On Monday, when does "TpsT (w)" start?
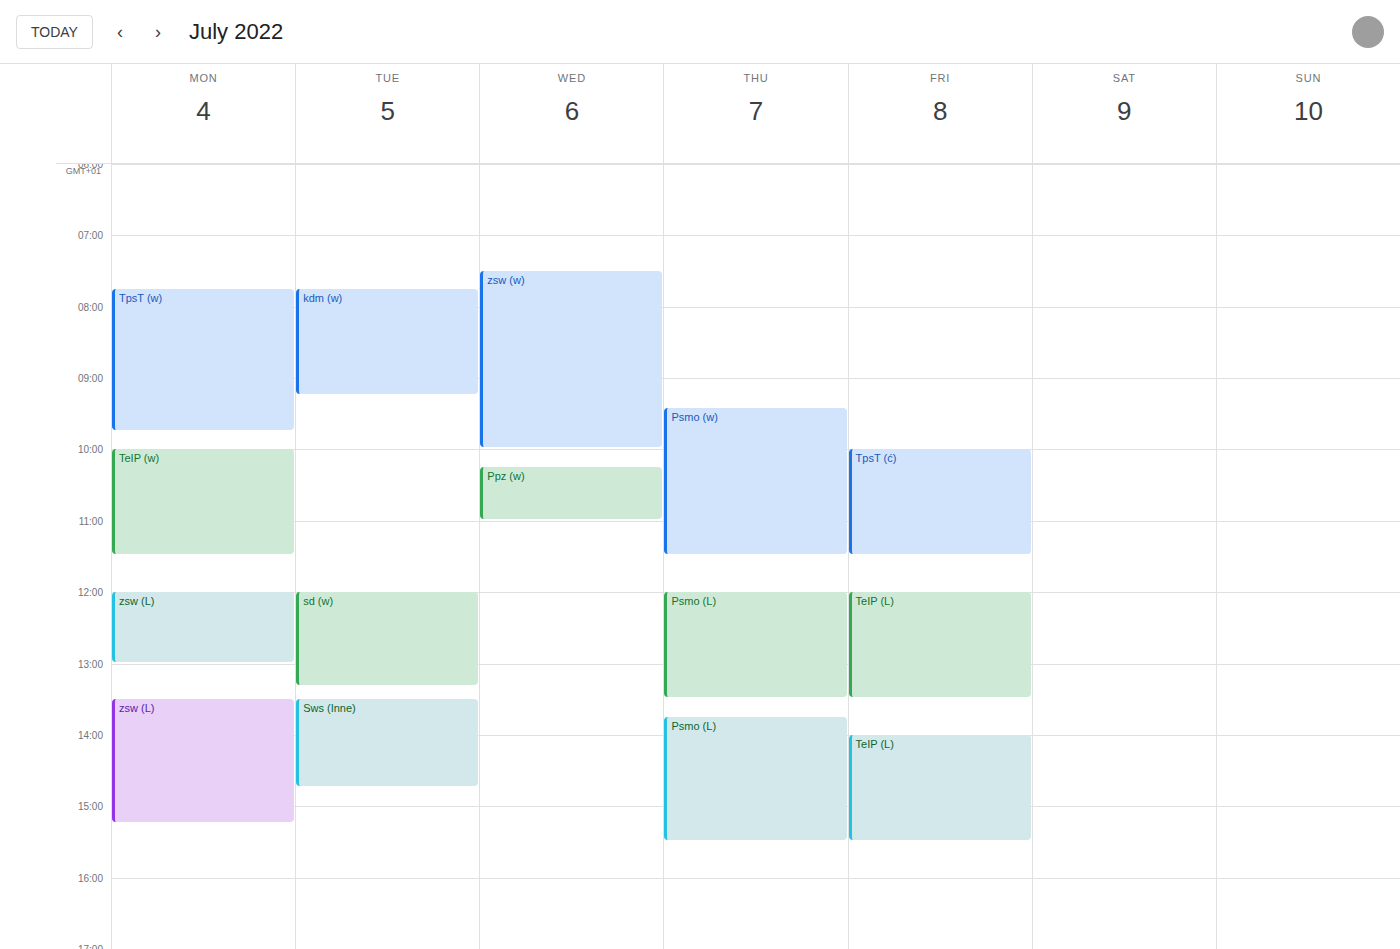
7:45 AM